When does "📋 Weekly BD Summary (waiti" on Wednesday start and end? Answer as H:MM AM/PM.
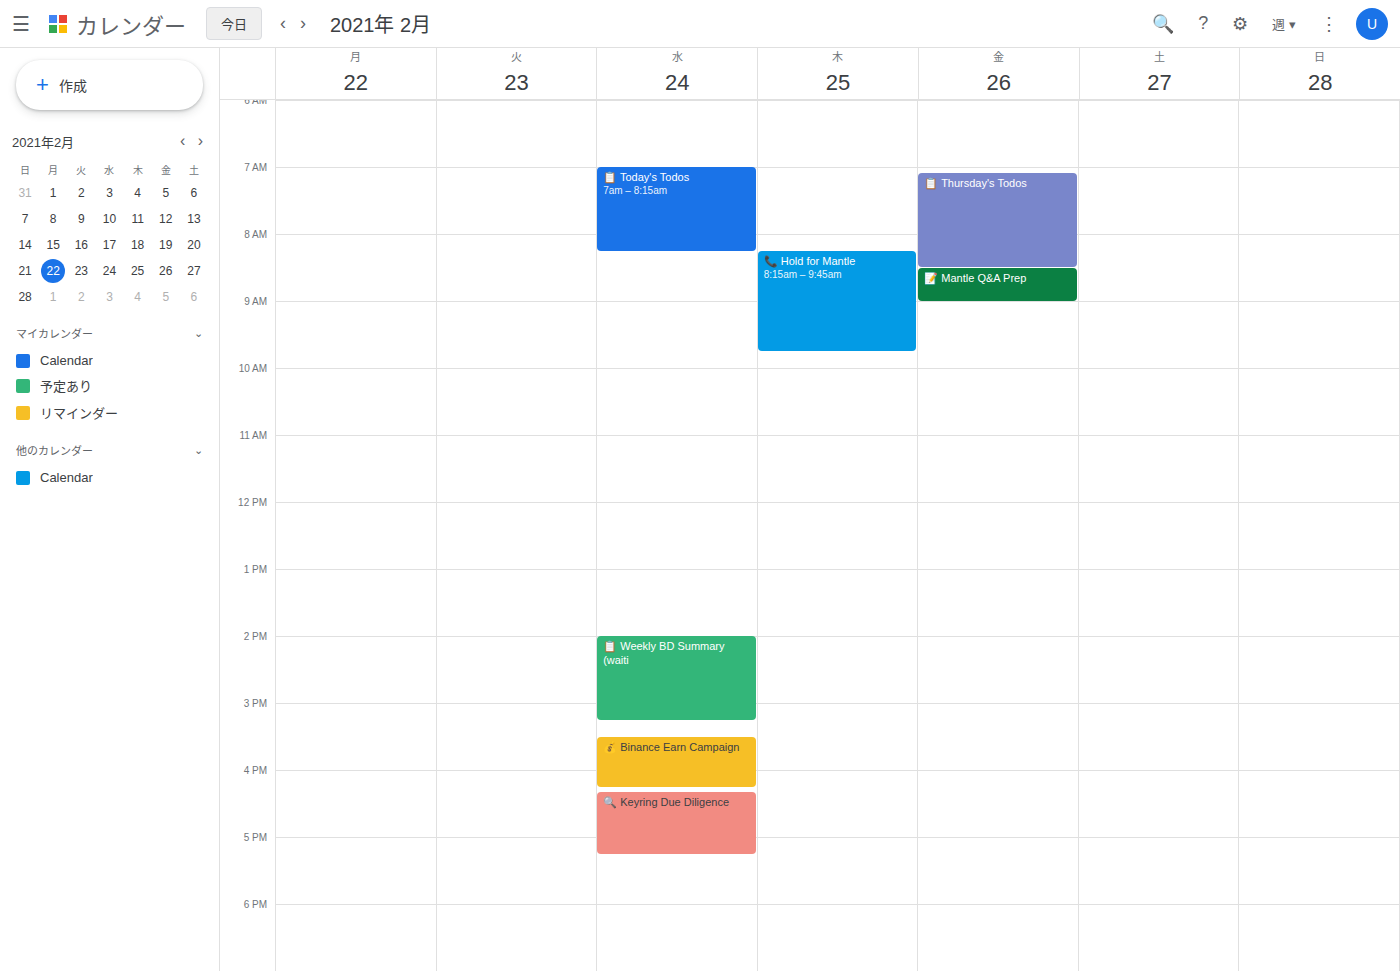
2:00 PM to 3:15 PM